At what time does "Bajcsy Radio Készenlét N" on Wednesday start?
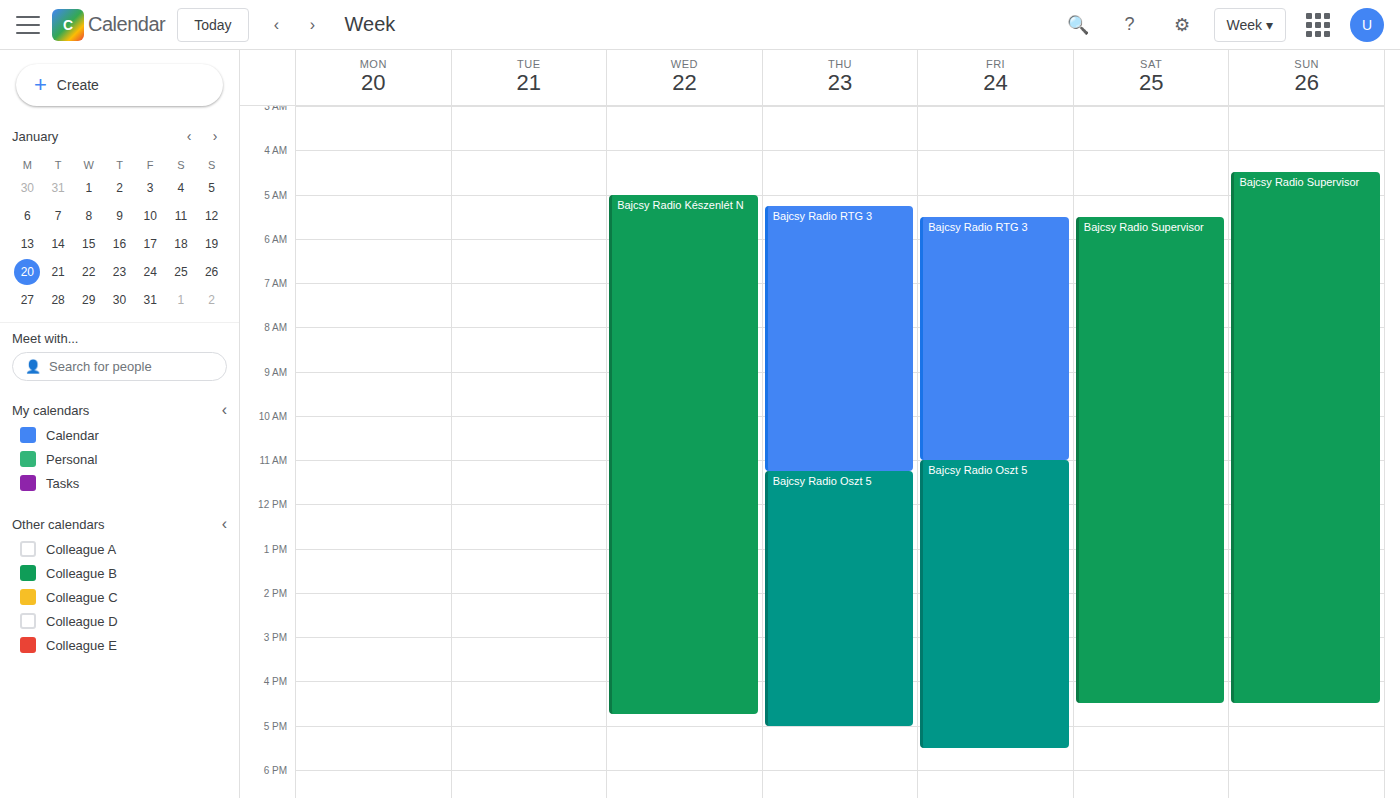
5:00 AM